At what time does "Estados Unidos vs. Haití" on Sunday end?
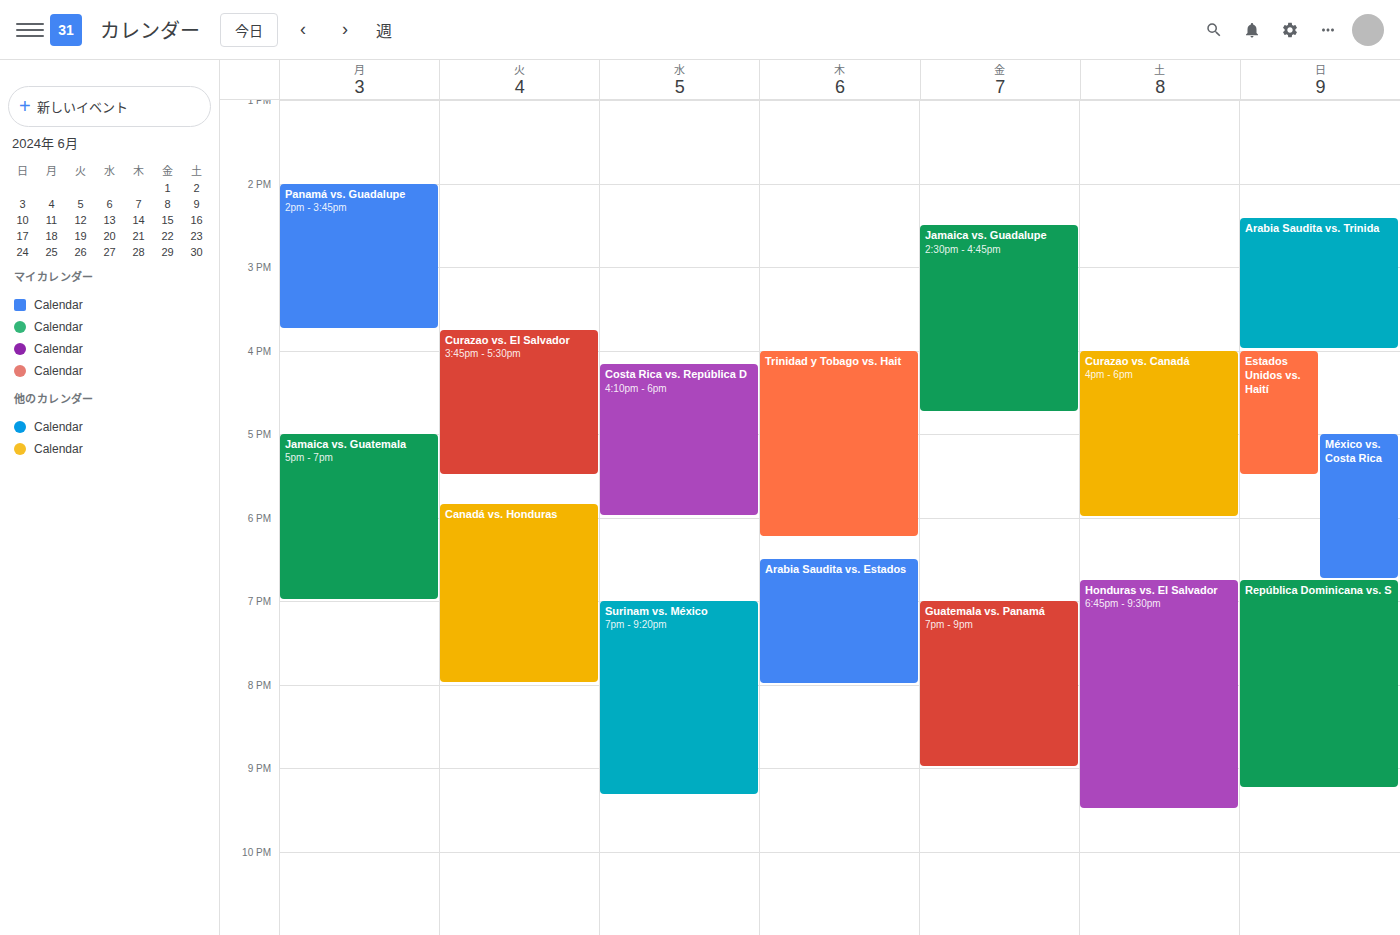
5:30 PM